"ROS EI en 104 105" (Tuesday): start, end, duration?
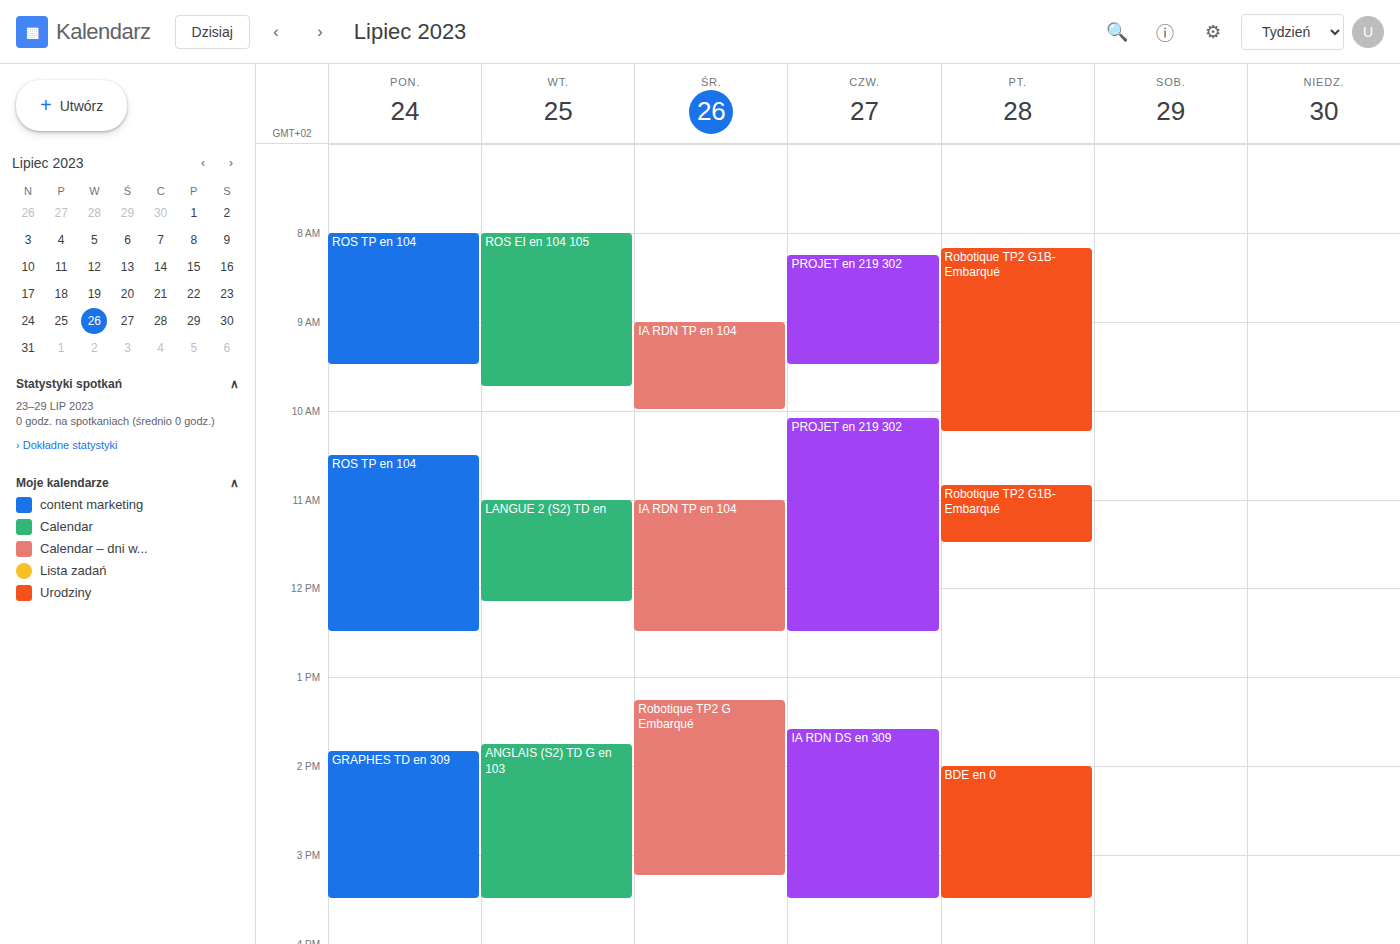
8:00 AM to 9:45 AM, 1 hour 45 minutes